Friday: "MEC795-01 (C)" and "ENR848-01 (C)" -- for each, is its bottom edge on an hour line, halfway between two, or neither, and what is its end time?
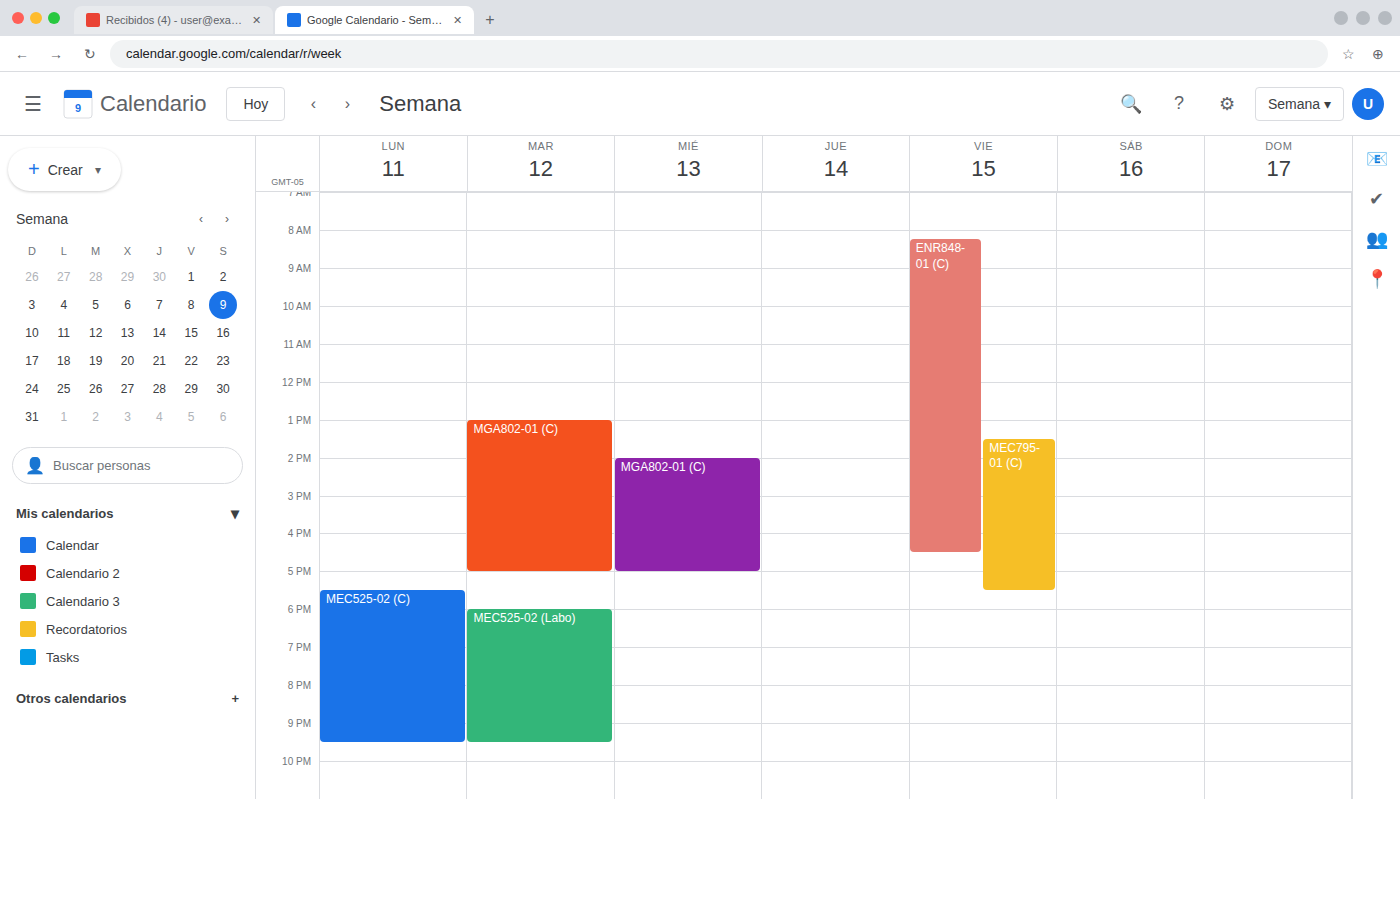
"MEC795-01 (C)": 5:30 PM, halfway between the 5 PM and 6 PM lines. "ENR848-01 (C)": 4:30 PM, halfway between the 4 PM and 5 PM lines.